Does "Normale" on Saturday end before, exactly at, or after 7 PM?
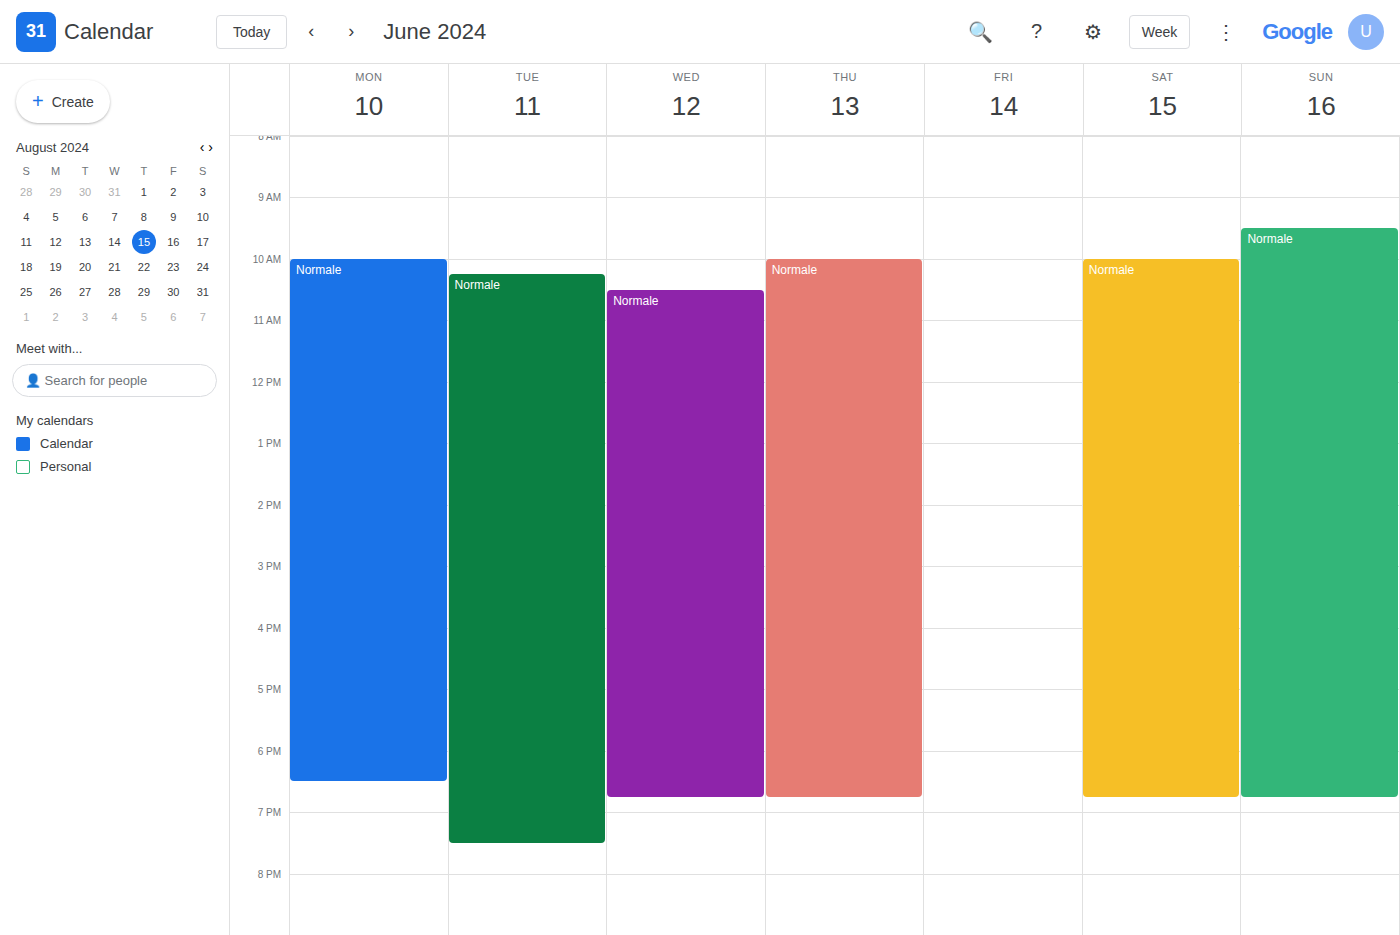
6:45 PM -- before 7 PM, 15 minutes above the 7 PM line.